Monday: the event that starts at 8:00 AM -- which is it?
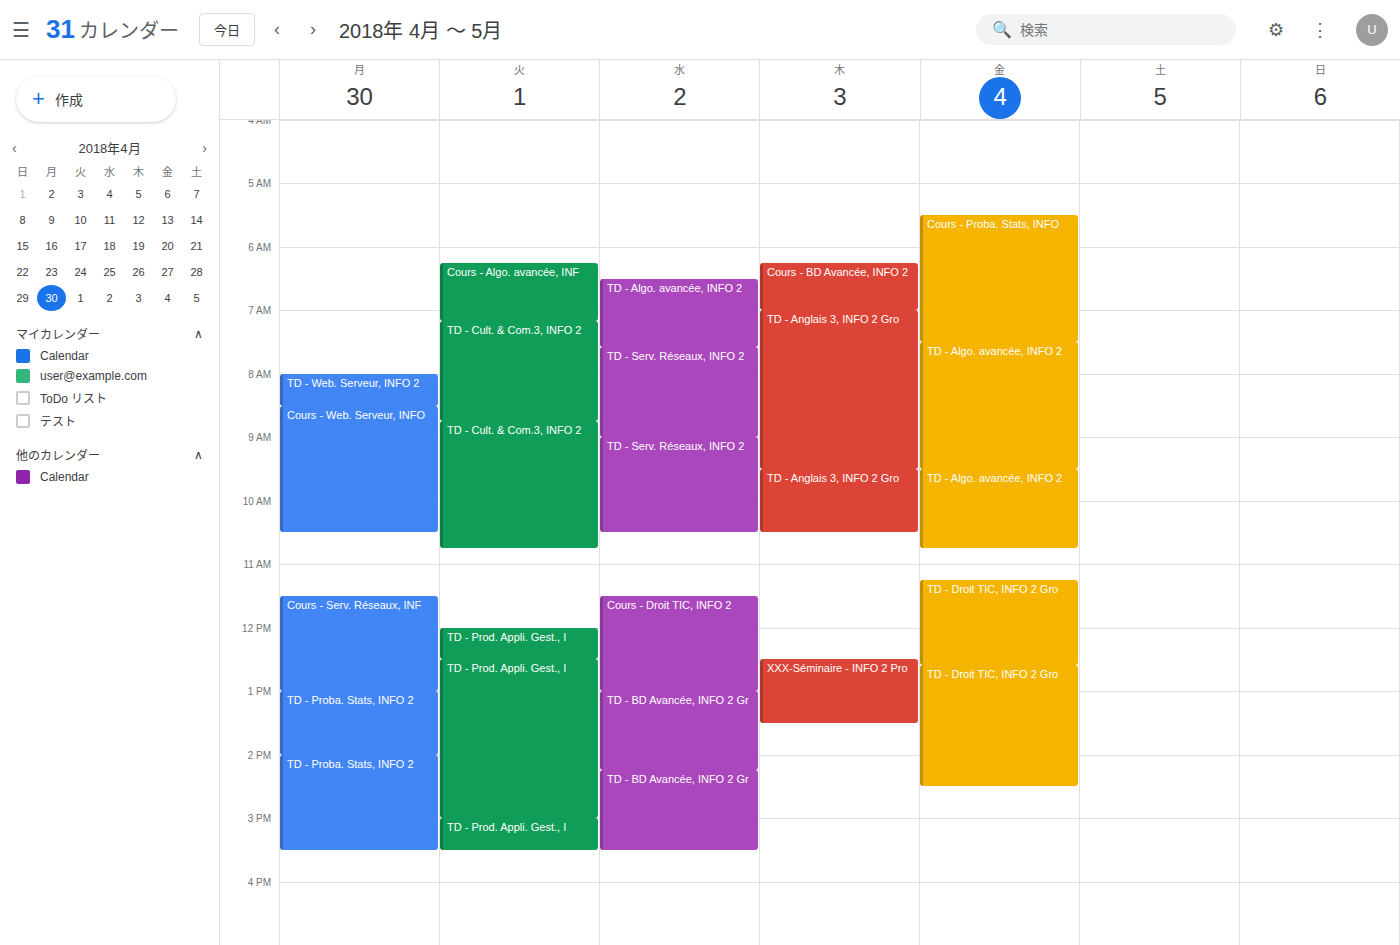
"TD - Web. Serveur, INFO 2"